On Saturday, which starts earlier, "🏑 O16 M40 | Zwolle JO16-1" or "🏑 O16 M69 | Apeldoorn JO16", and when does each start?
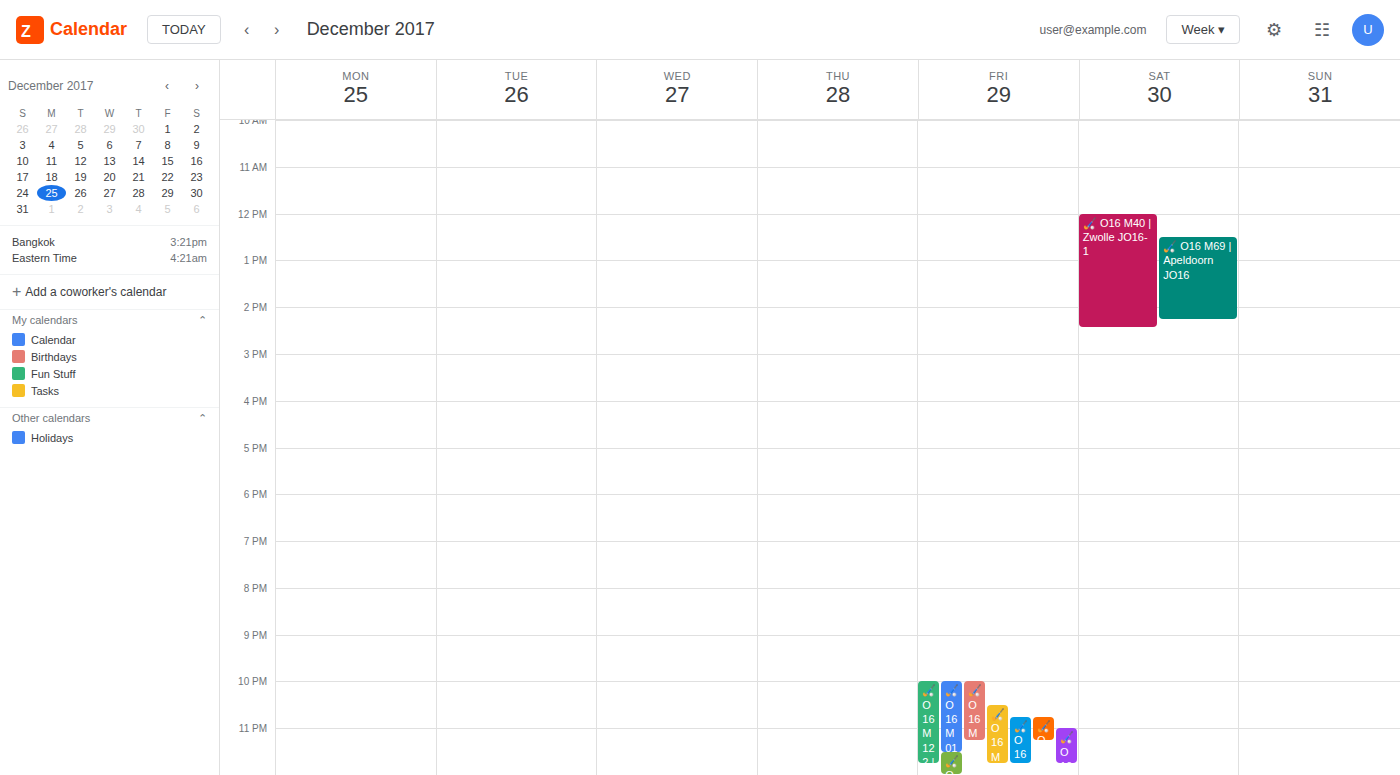
"🏑 O16 M40 | Zwolle JO16-1" 12:00 PM; "🏑 O16 M69 | Apeldoorn JO16" 12:30 PM.